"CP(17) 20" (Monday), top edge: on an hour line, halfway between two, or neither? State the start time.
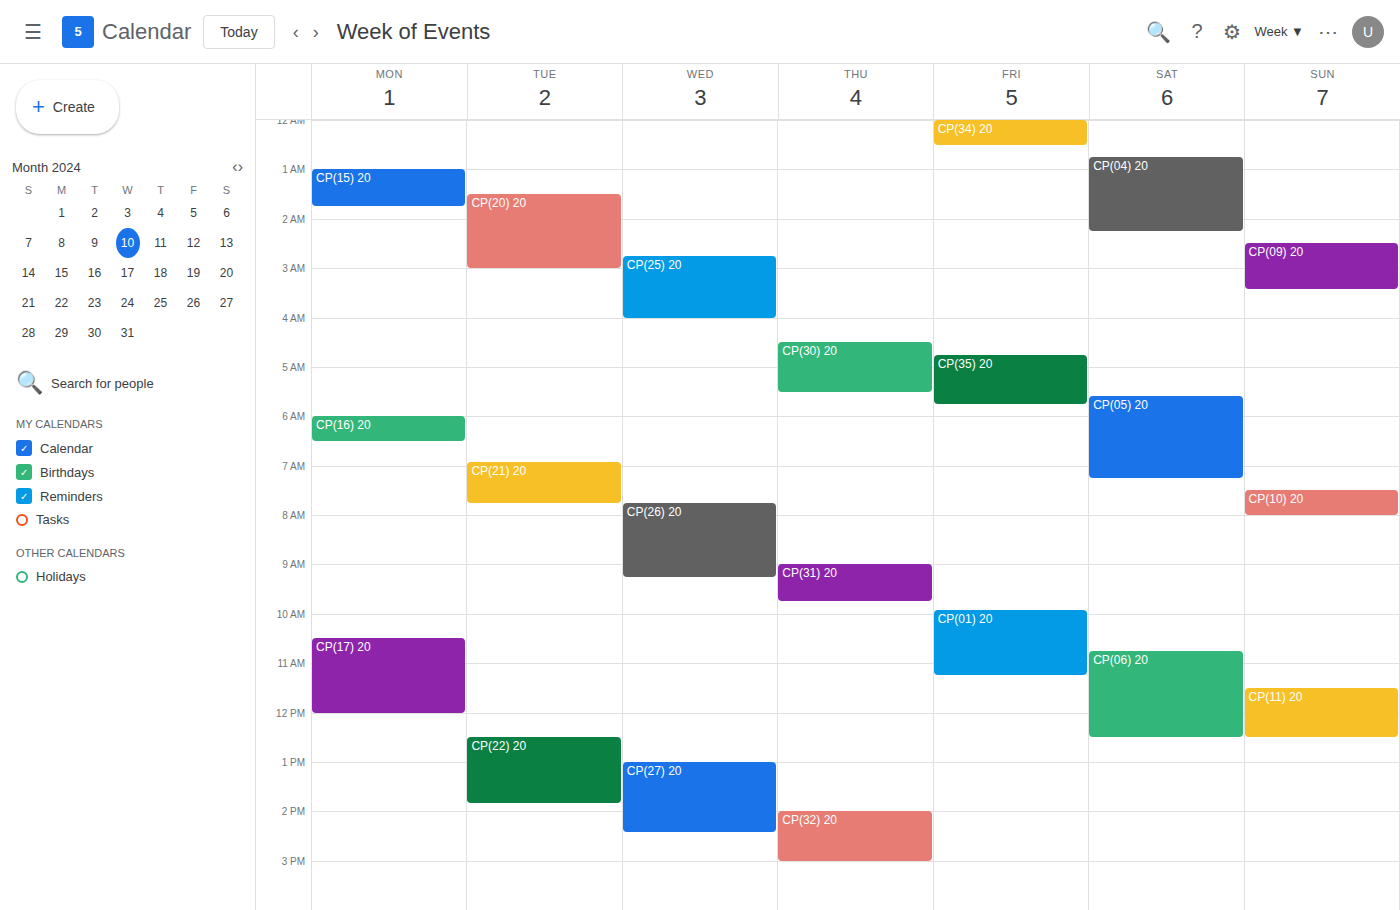
10:30 AM -- halfway between the 10 AM and 11 AM lines.